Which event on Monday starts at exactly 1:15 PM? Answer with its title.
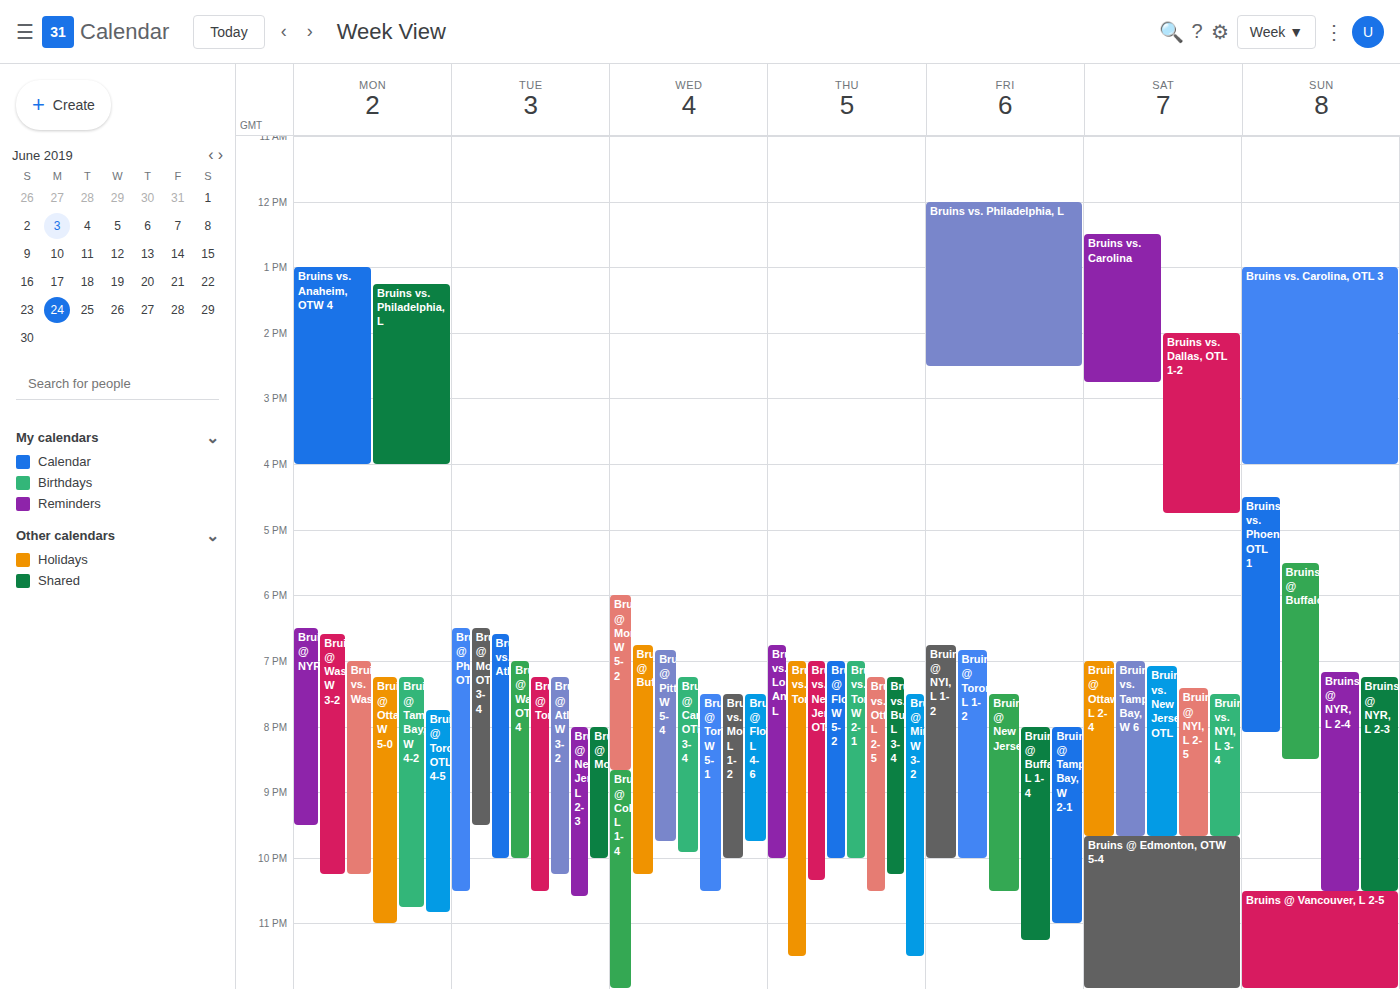
"Bruins vs. Philadelphia, L"